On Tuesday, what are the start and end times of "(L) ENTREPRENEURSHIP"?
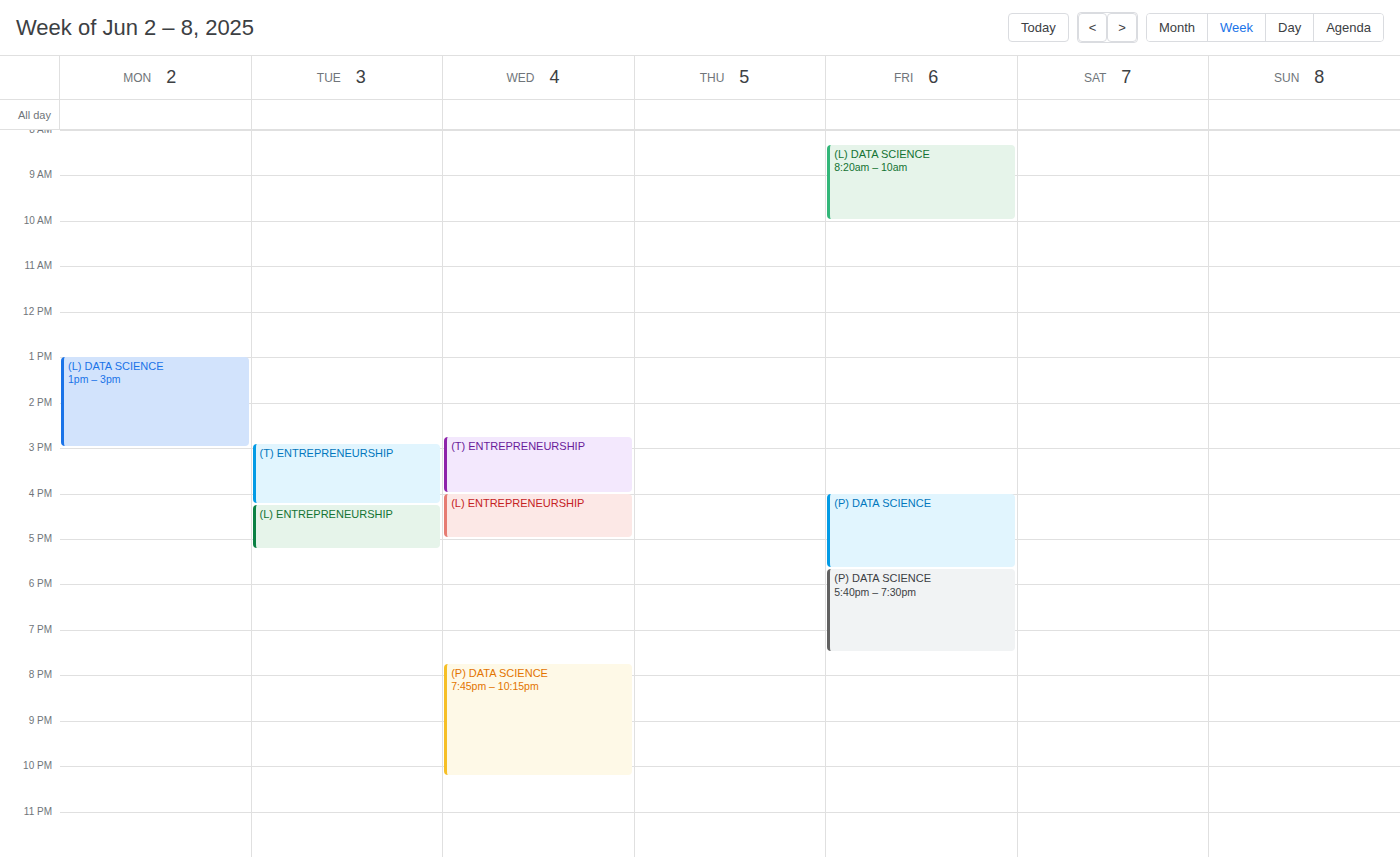
4:15 PM to 5:15 PM